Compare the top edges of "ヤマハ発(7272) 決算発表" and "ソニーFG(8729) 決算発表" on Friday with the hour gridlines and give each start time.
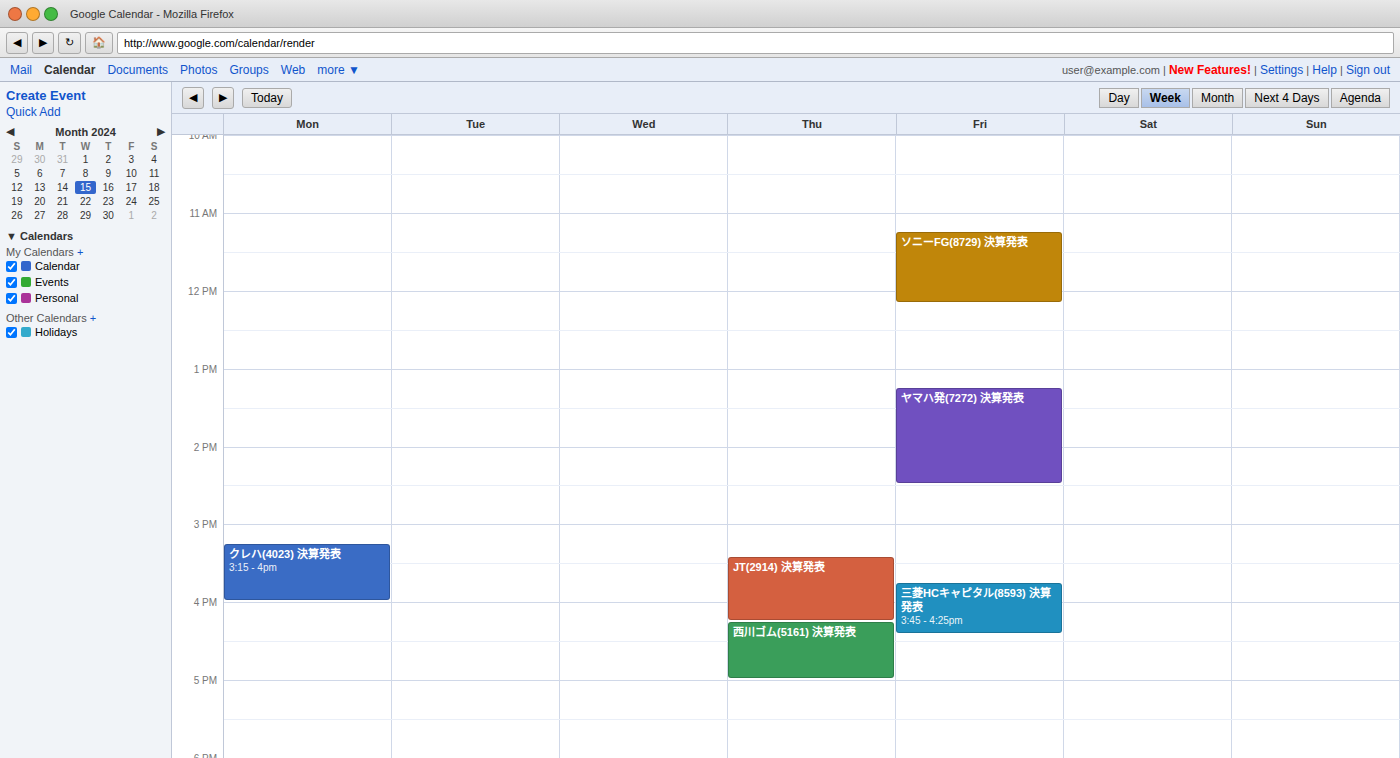
"ヤマハ発(7272) 決算発表": 1:15 PM, neither: a quarter of the way from the 1 PM line to the 2 PM line. "ソニーFG(8729) 決算発表": 11:15 AM, neither: a quarter of the way from the 11 AM line to the 12 PM line.